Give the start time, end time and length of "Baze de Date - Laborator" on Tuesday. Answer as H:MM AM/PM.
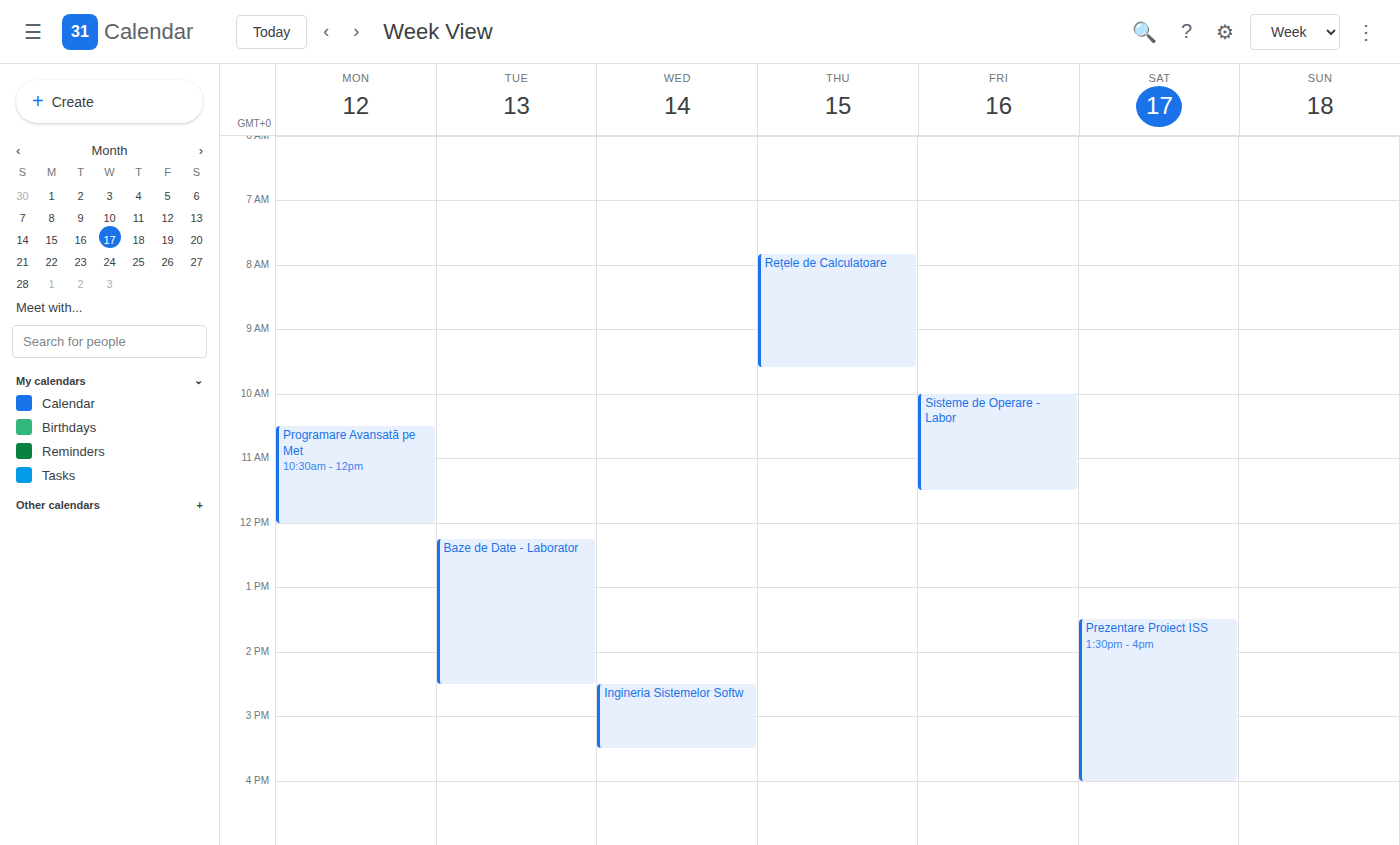
12:15 PM to 2:30 PM, 2 hours 15 minutes